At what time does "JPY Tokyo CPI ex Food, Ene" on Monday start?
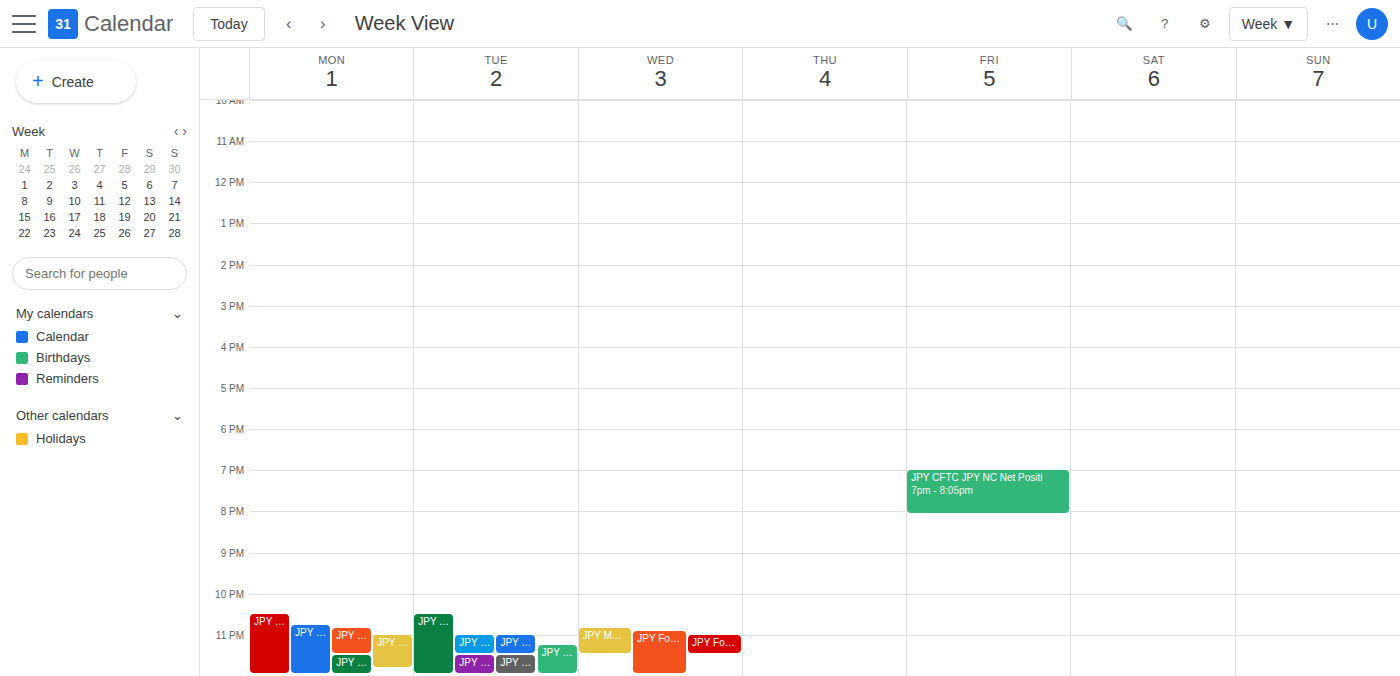
11:30 PM